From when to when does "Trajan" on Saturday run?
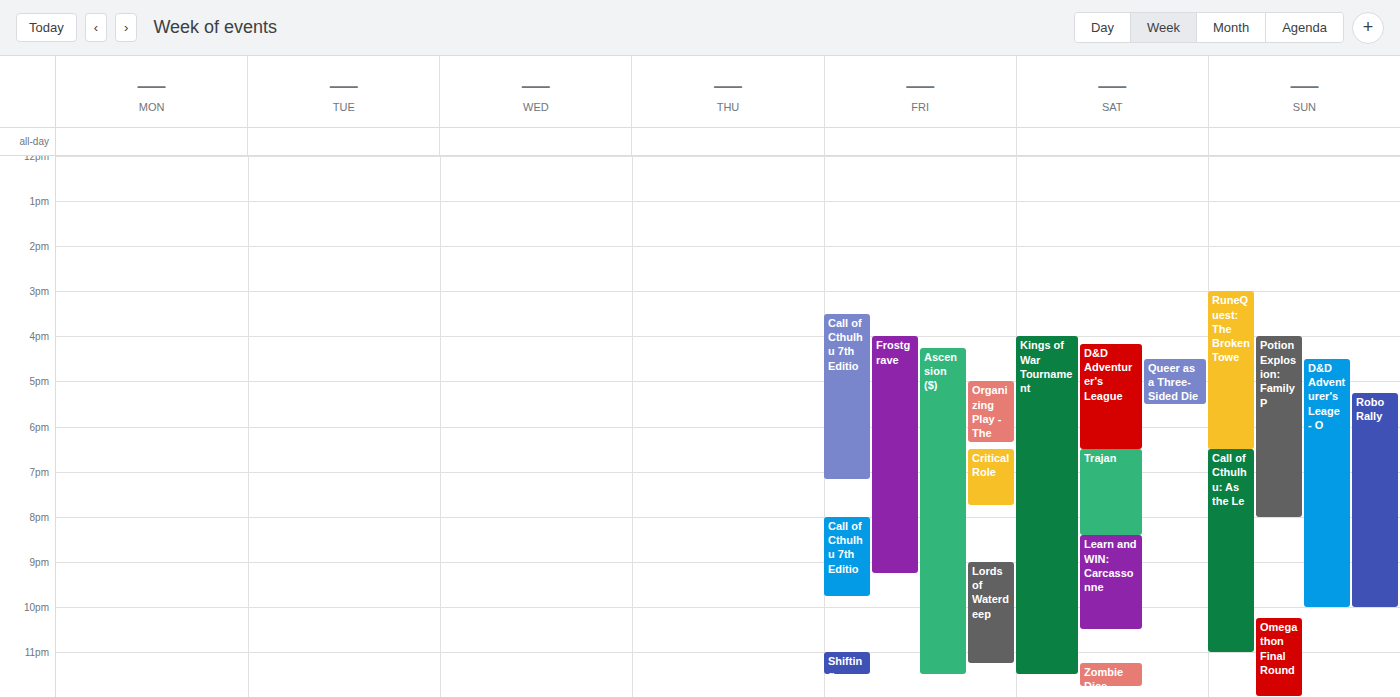
6:30 PM to 8:25 PM